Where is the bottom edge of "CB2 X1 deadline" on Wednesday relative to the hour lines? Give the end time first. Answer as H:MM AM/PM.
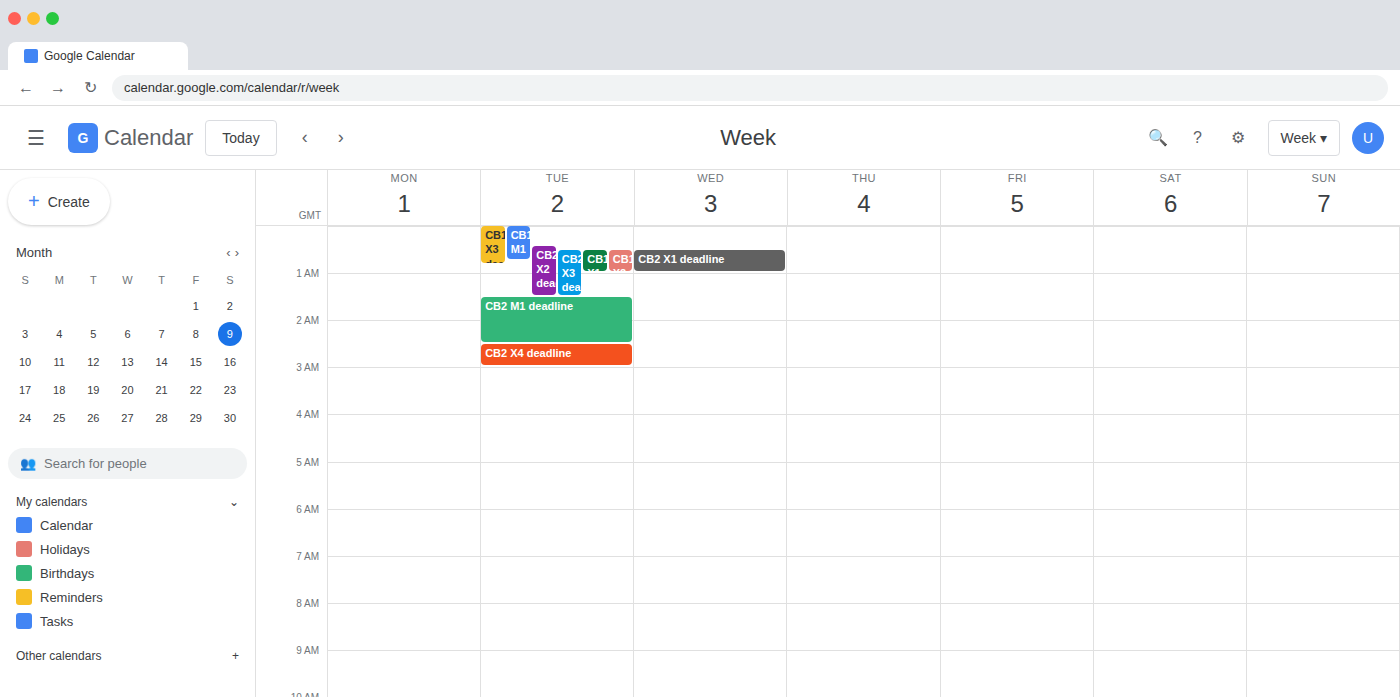
1:00 AM -- exactly on the 1 AM line.